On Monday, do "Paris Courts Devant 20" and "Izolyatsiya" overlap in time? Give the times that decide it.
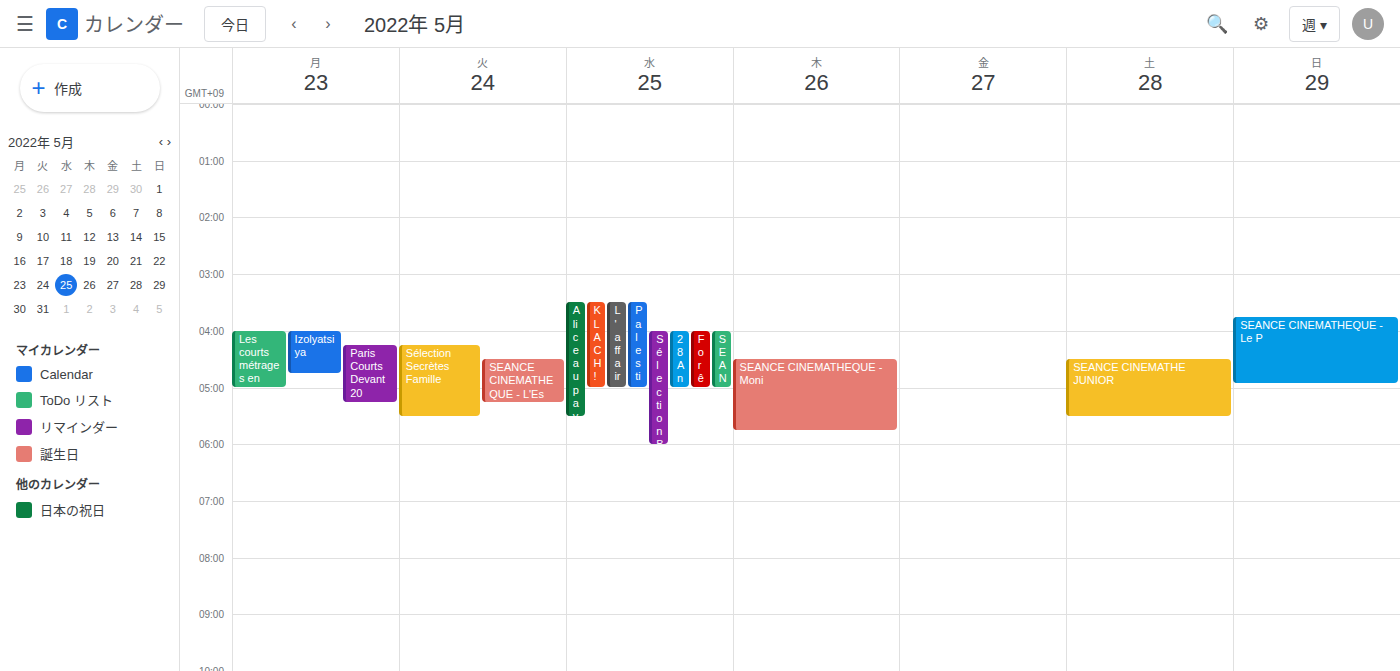
"Paris Courts Devant 20" starts at 4:15 AM, before "Izolyatsiya" ends at 4:45 AM -- they overlap.